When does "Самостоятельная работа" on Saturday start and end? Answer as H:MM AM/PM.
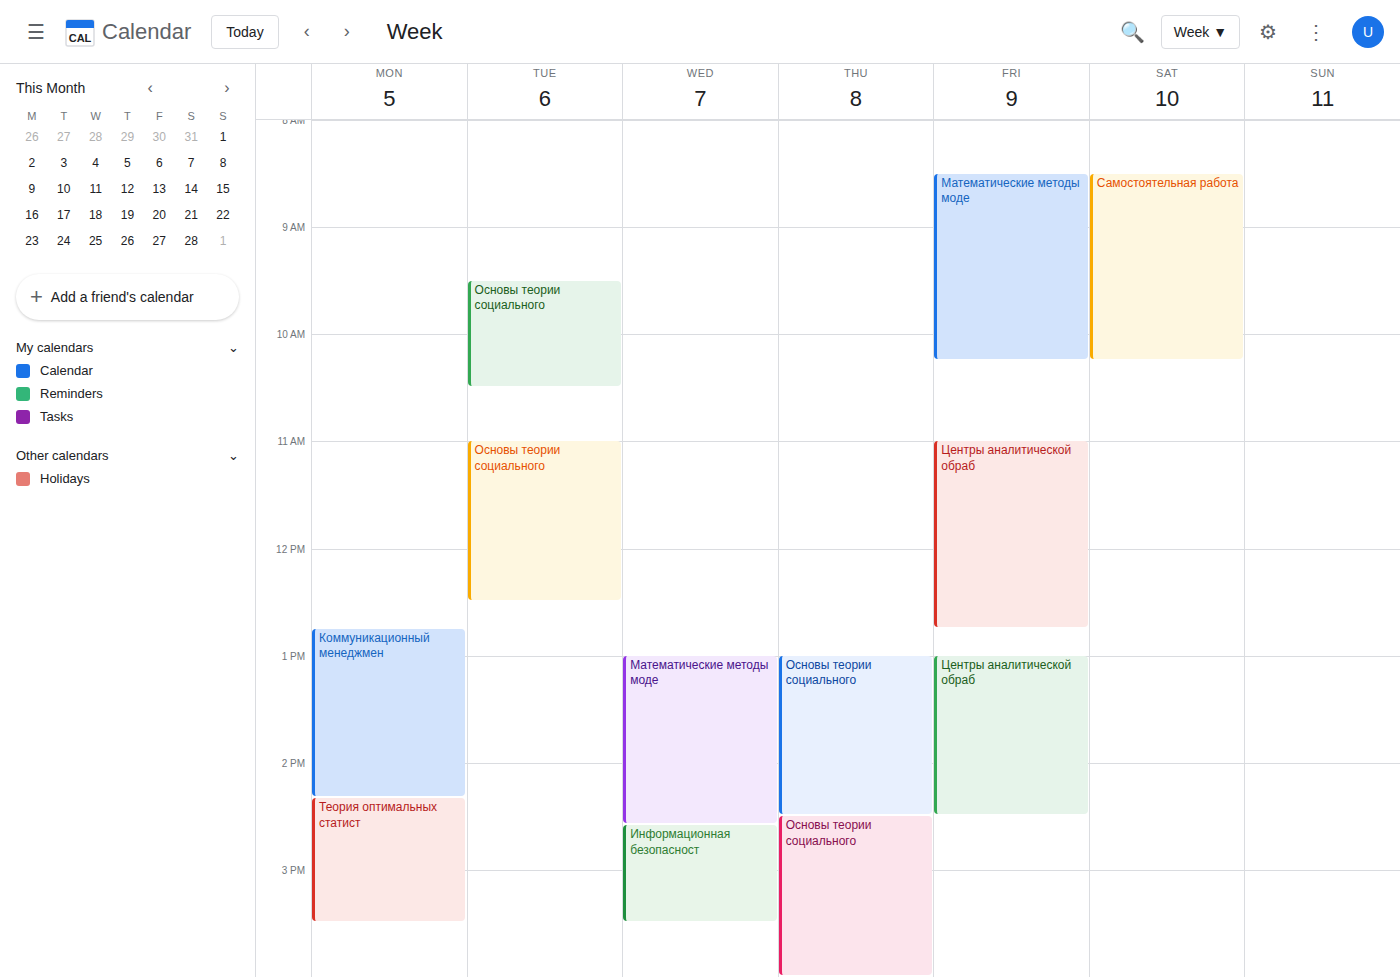
8:30 AM to 10:15 AM